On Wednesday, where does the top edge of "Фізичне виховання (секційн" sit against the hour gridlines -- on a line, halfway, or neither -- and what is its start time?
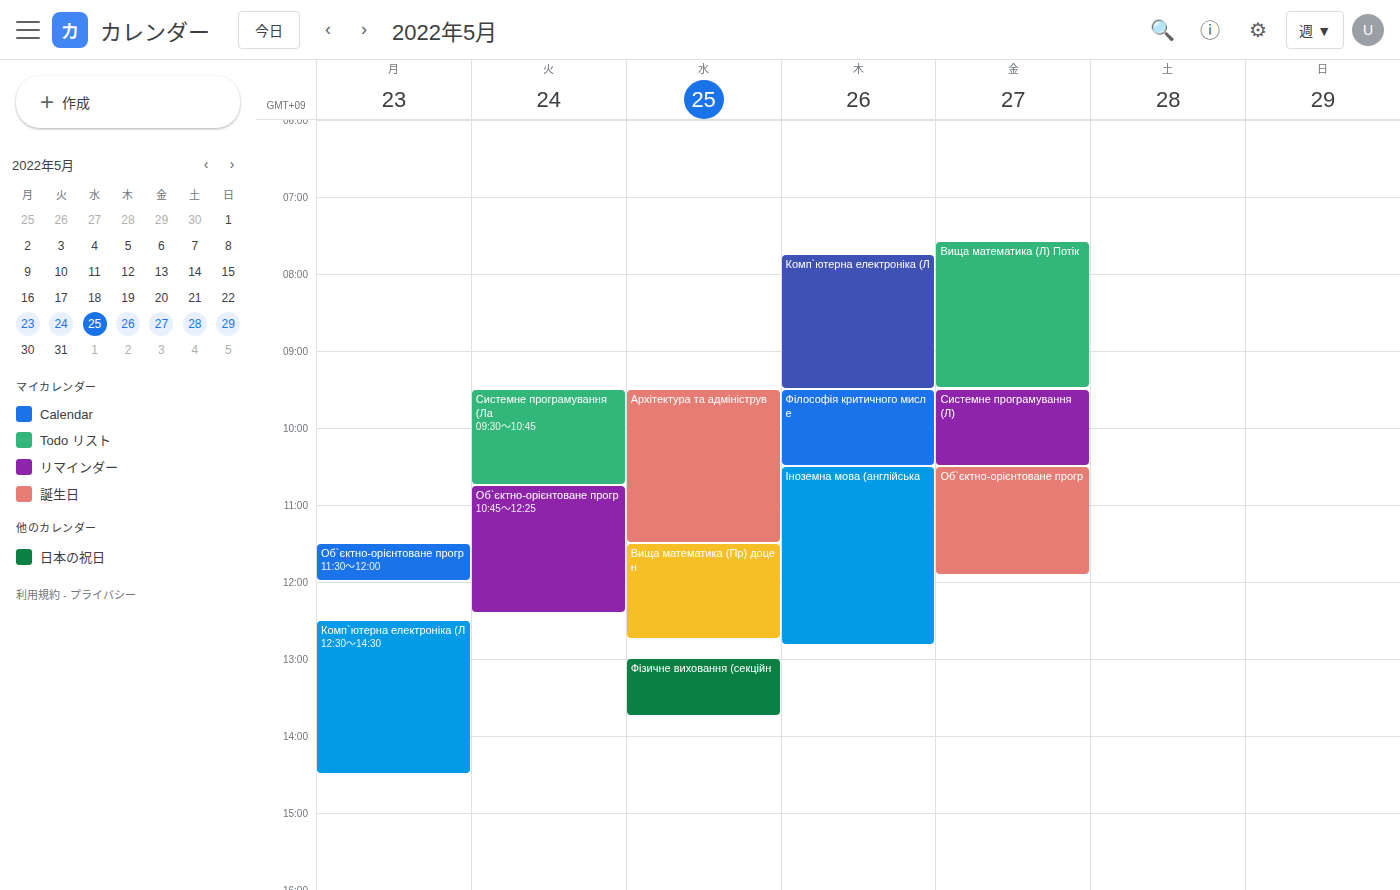
1:00 PM -- exactly on the 1 PM line.